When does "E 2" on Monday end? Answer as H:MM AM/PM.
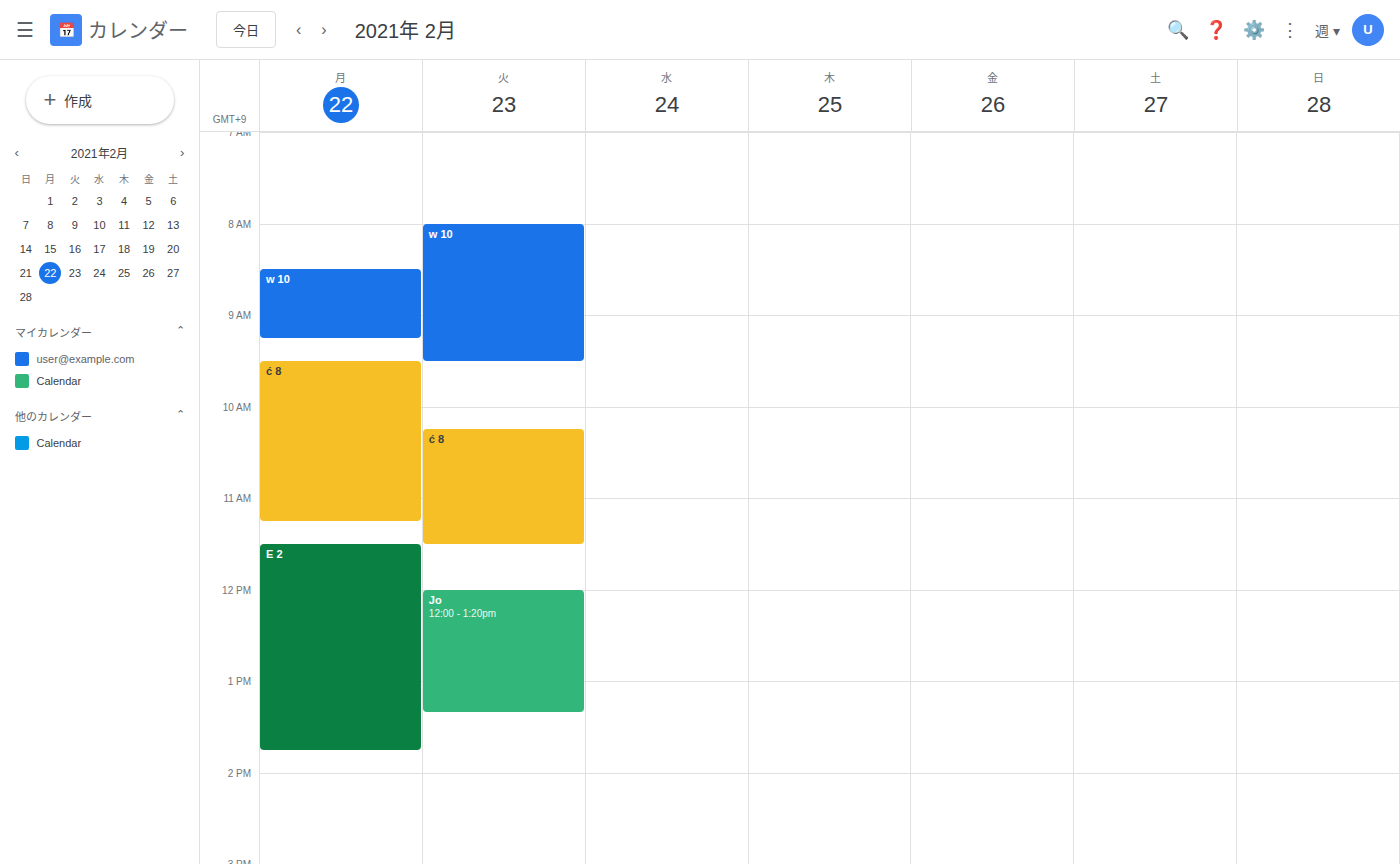
1:45 PM